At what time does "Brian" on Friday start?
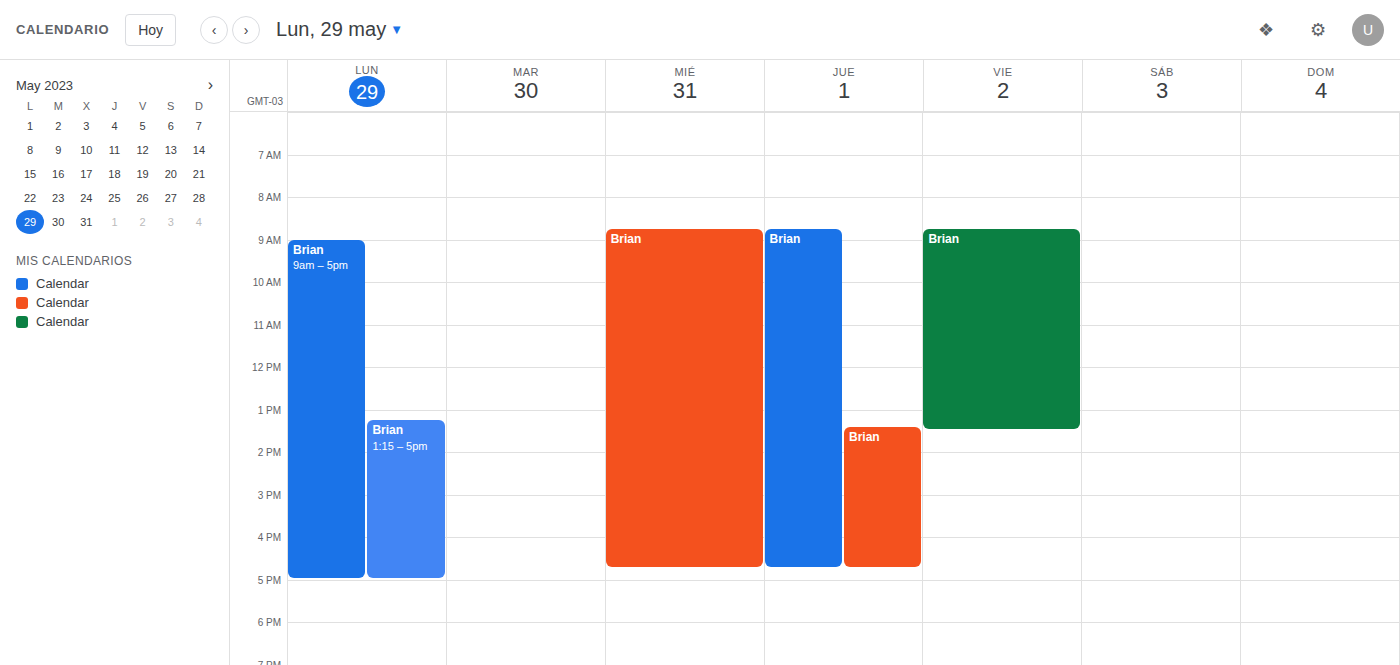
8:45 AM